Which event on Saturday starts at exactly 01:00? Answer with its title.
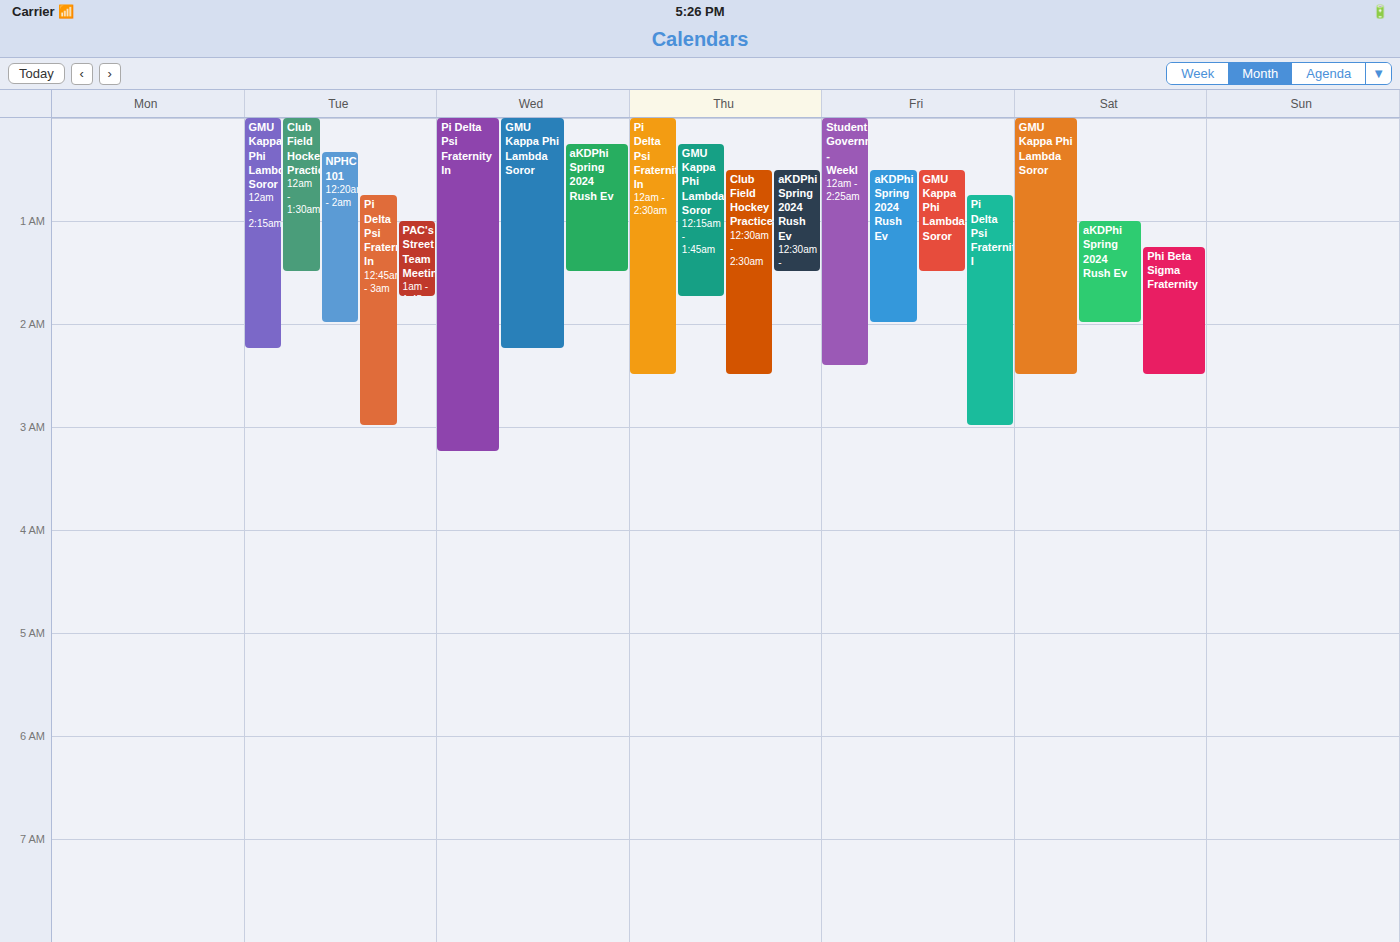
"aKDPhi Spring 2024 Rush Ev"